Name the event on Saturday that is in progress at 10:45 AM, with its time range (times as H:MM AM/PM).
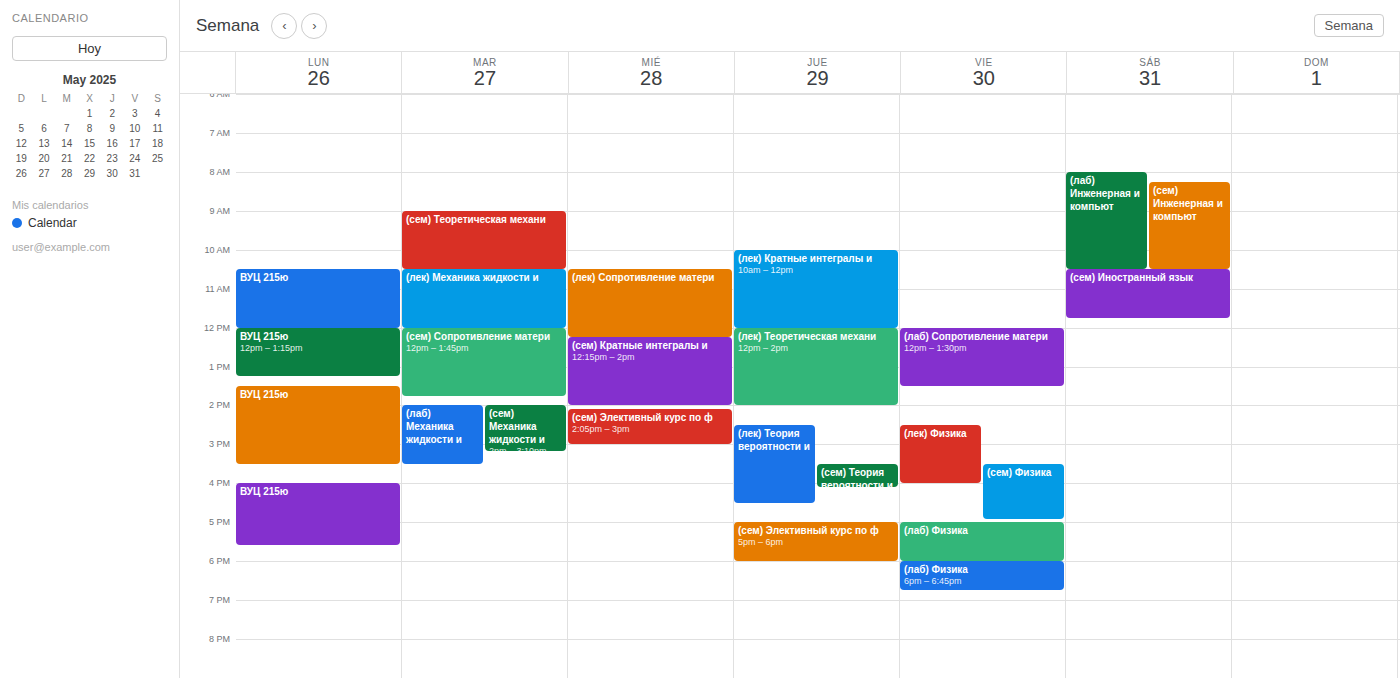
"(сем) Иностранный язык", 10:30 AM to 11:45 AM